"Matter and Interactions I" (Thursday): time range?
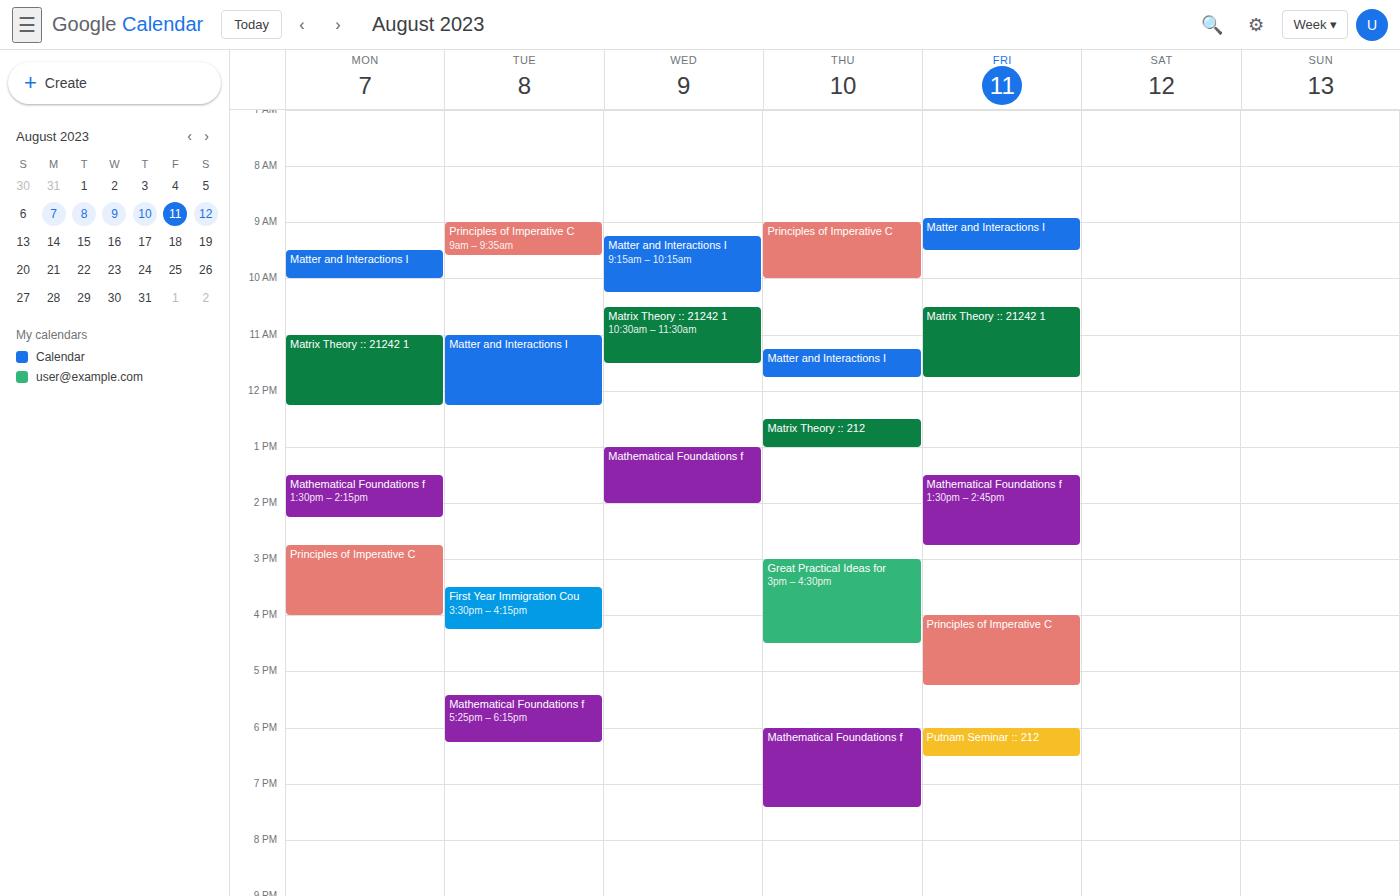
11:15 AM to 11:45 AM